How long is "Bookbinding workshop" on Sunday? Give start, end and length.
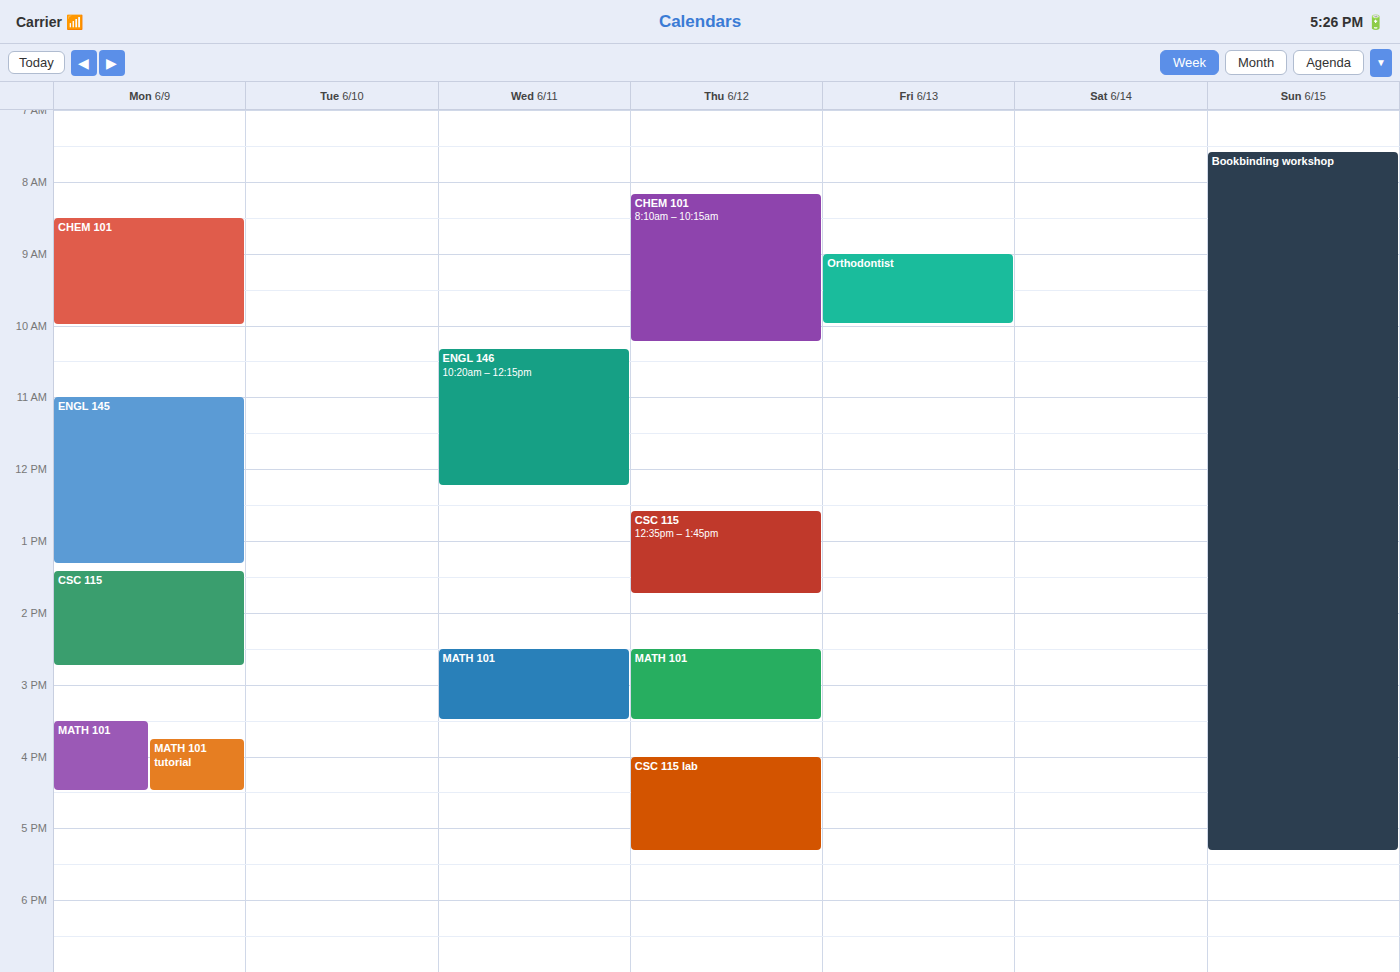
7:35 AM to 5:20 PM, 9 hours 45 minutes